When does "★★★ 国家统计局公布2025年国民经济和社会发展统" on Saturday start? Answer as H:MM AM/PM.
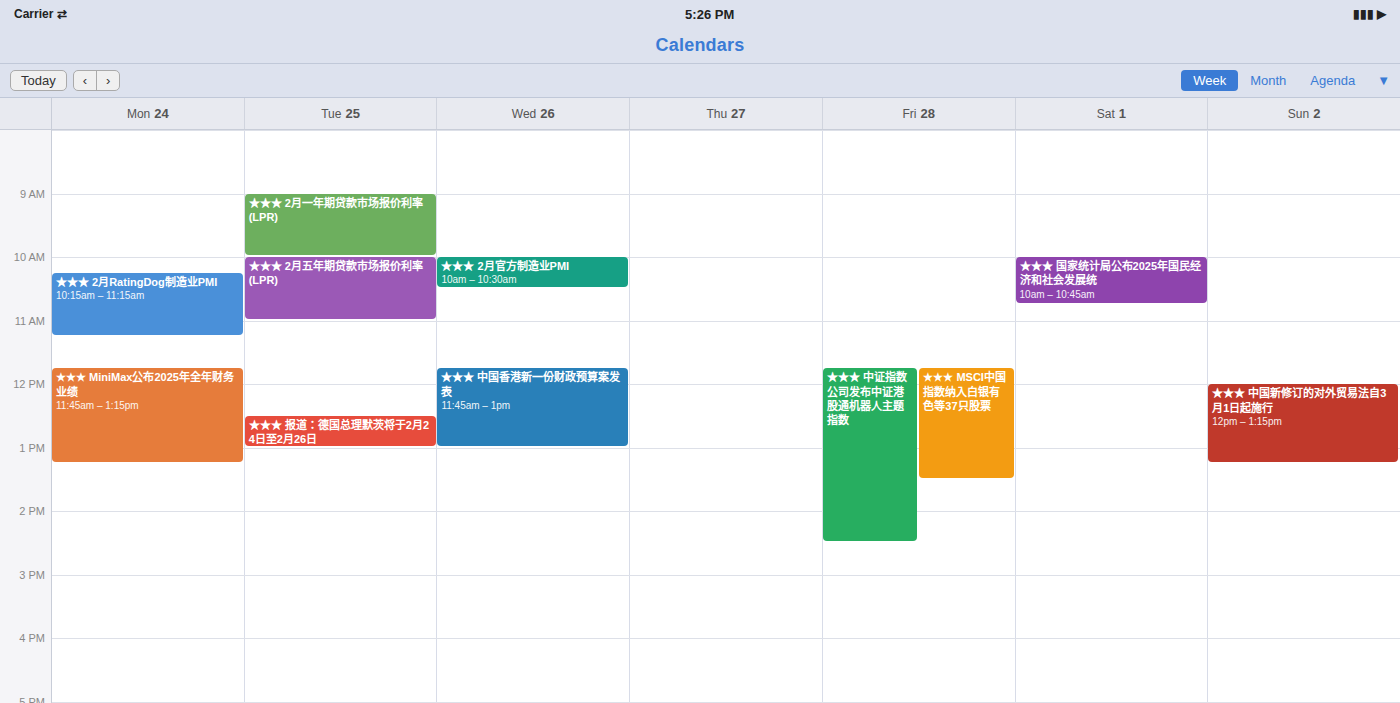
10:00 AM